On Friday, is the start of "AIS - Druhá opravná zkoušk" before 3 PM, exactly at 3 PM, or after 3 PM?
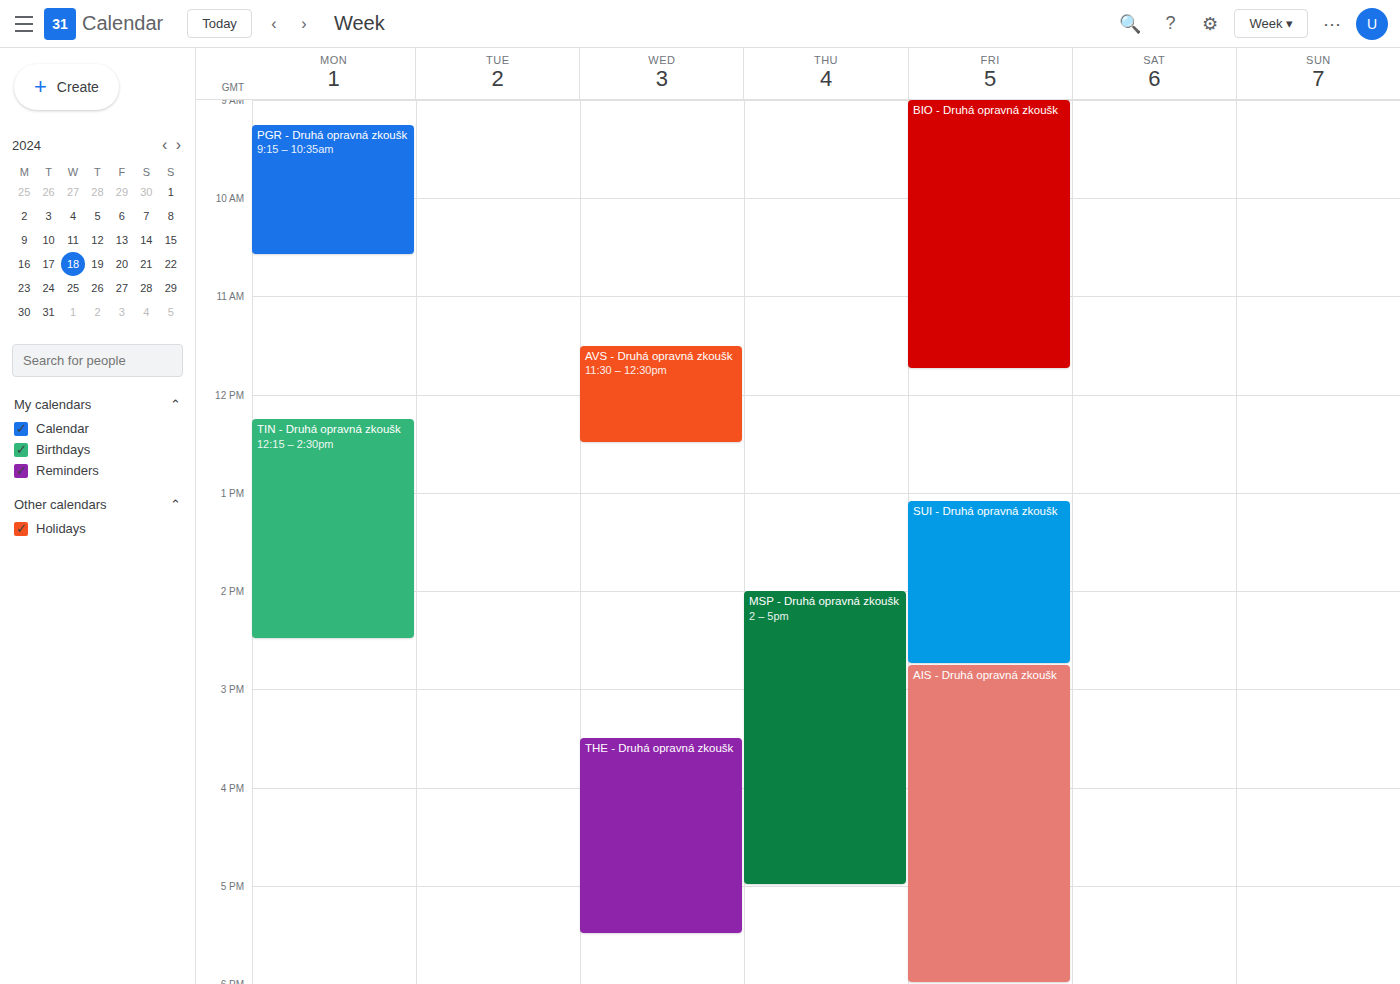
2:45 PM -- before 3 PM, 15 minutes above the 3 PM line.